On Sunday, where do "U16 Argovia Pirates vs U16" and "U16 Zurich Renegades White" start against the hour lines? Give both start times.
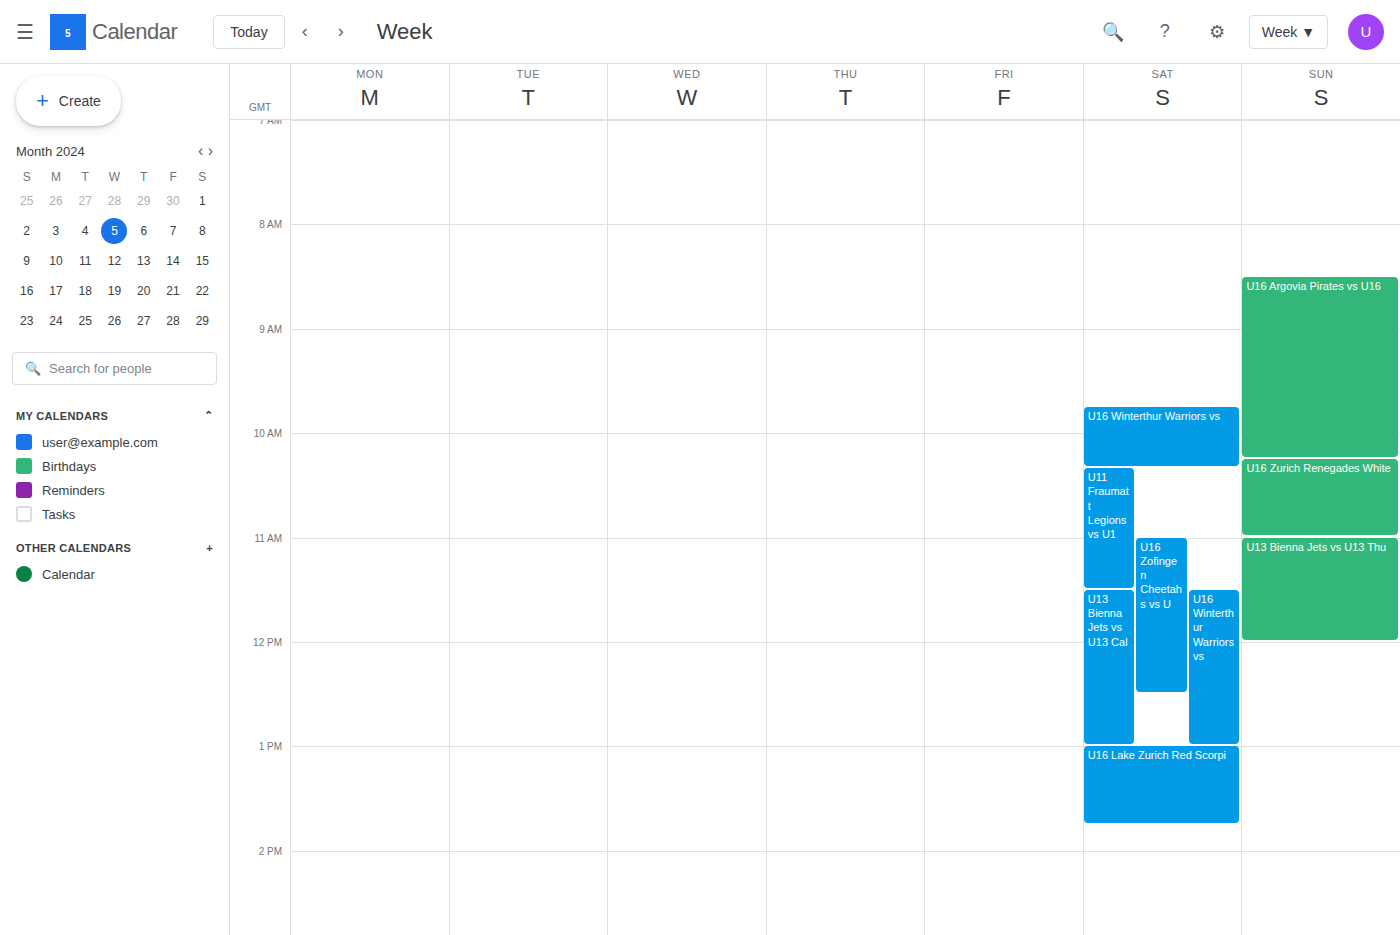
"U16 Argovia Pirates vs U16": 8:30 AM, halfway between the 8 AM and 9 AM lines. "U16 Zurich Renegades White": 10:15 AM, neither: a quarter of the way from the 10 AM line to the 11 AM line.